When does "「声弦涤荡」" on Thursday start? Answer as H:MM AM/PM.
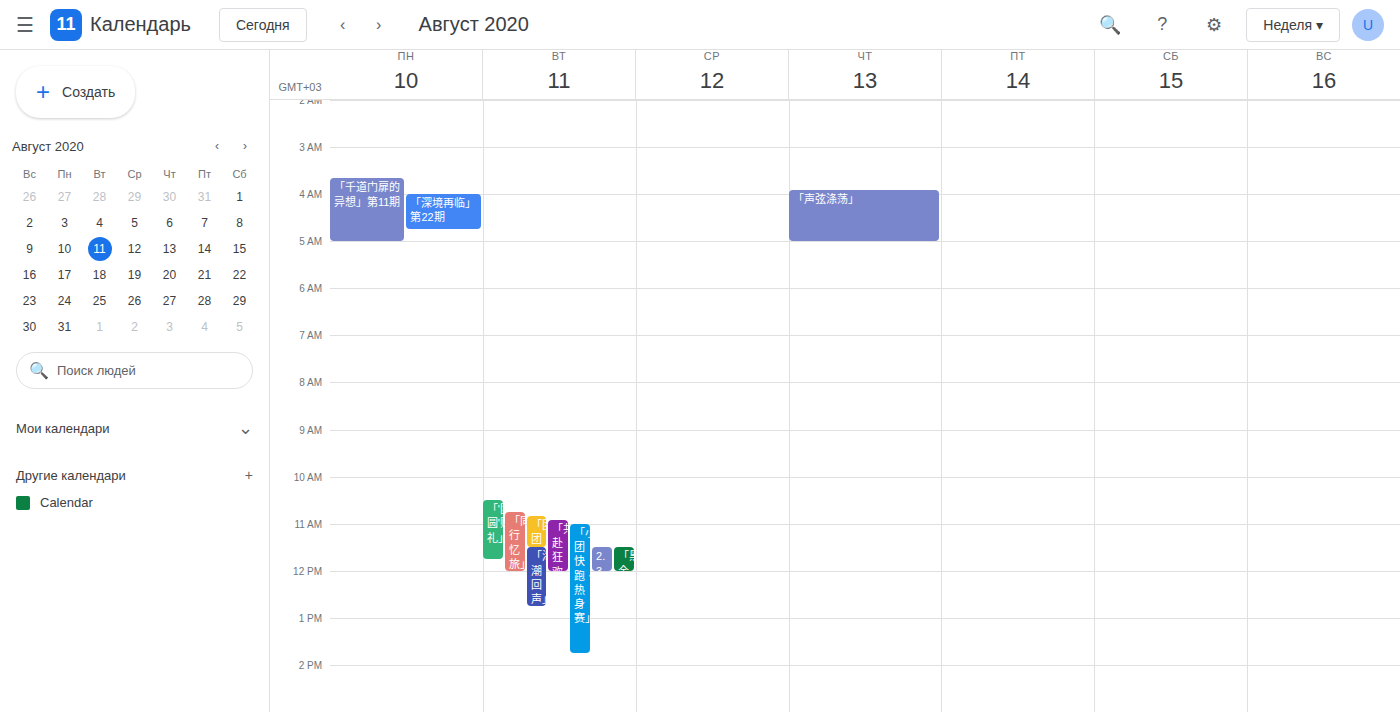
3:55 AM